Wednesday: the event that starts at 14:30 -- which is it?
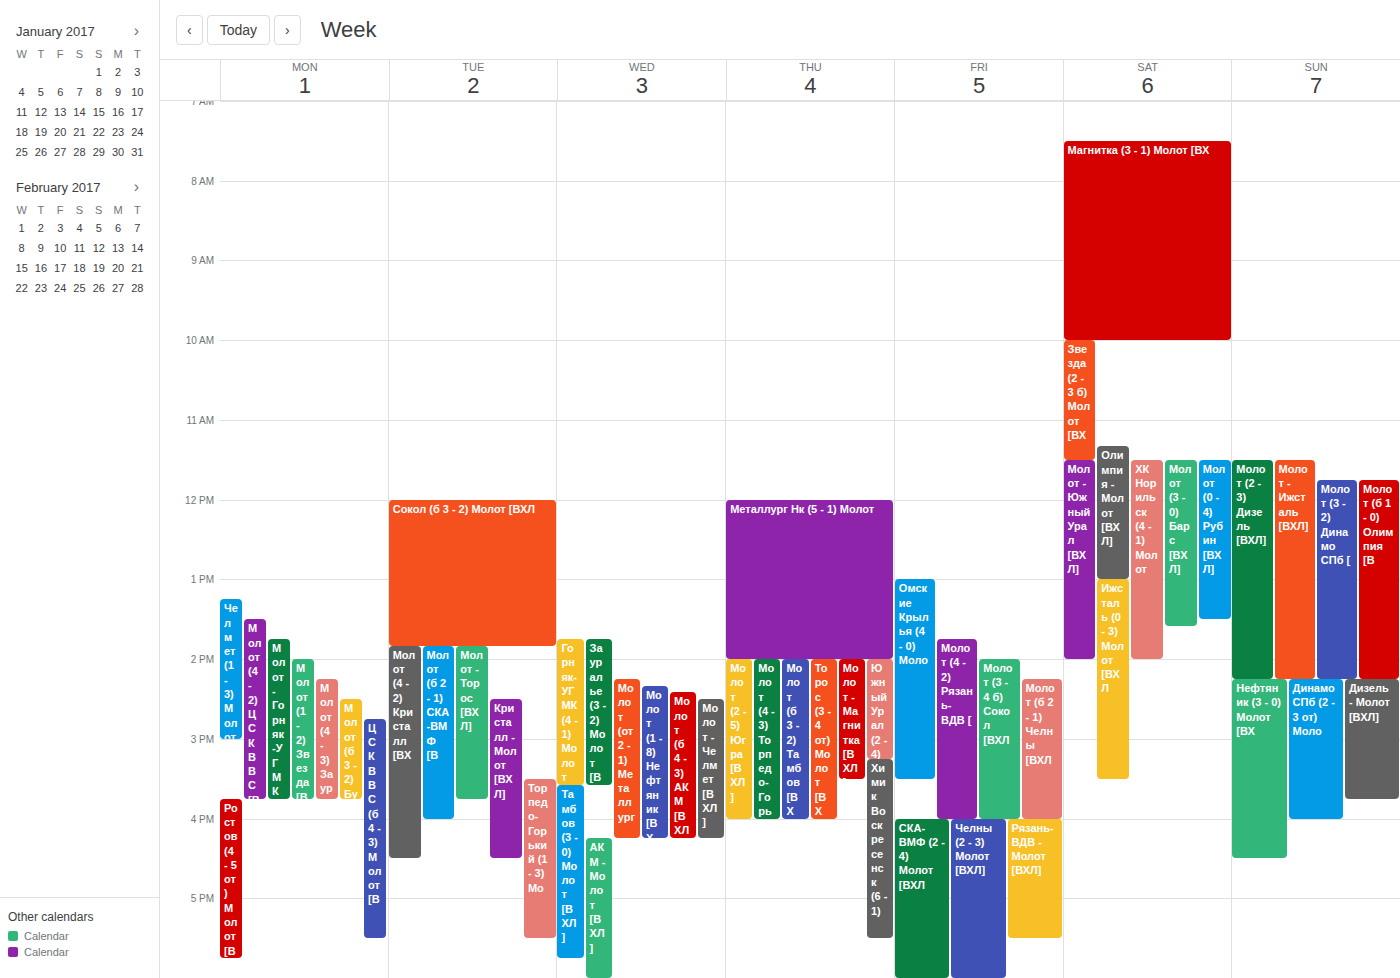
"Молот - Челмет [ВХЛ]"